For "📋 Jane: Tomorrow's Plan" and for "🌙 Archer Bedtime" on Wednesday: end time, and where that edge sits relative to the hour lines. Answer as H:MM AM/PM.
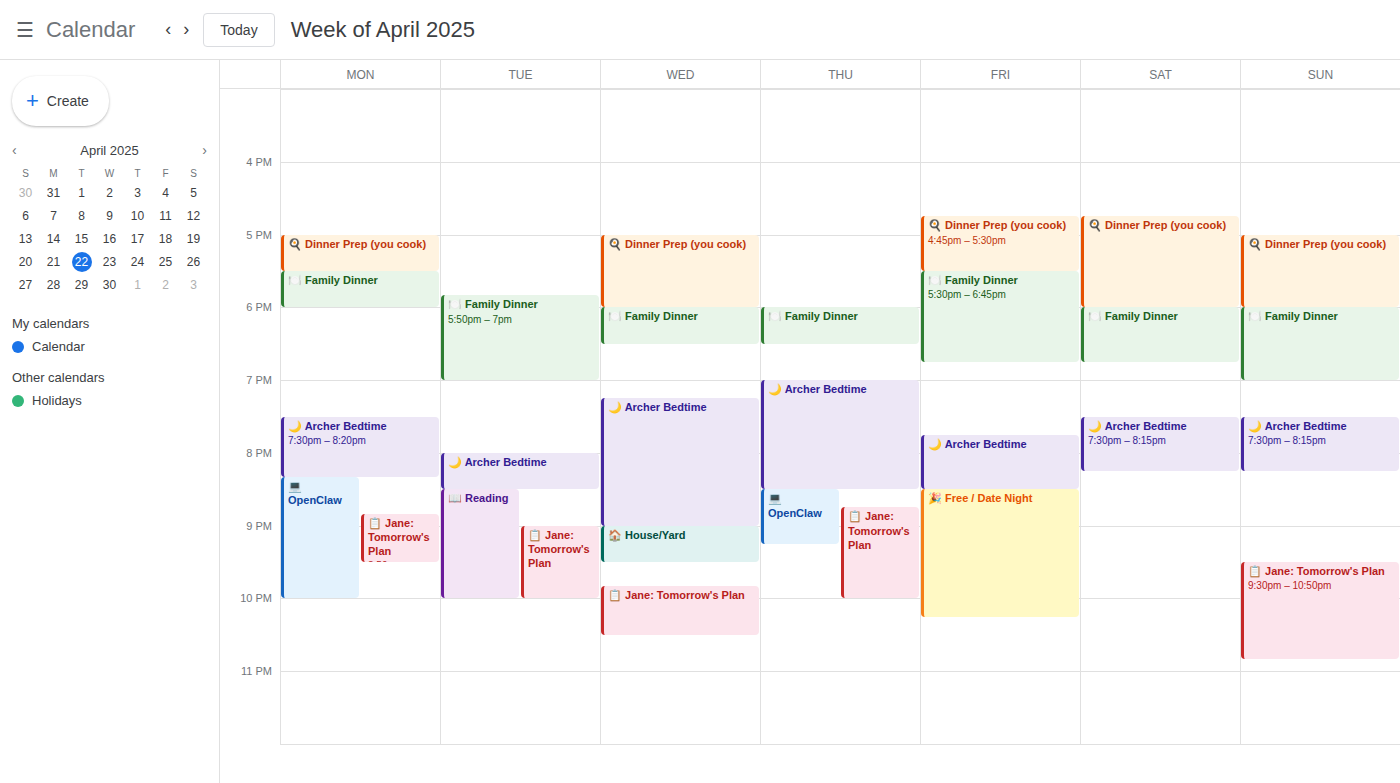
"📋 Jane: Tomorrow's Plan": 10:30 PM, halfway between the 10 PM and 11 PM lines. "🌙 Archer Bedtime": 9:00 PM, exactly on the 9 PM line.